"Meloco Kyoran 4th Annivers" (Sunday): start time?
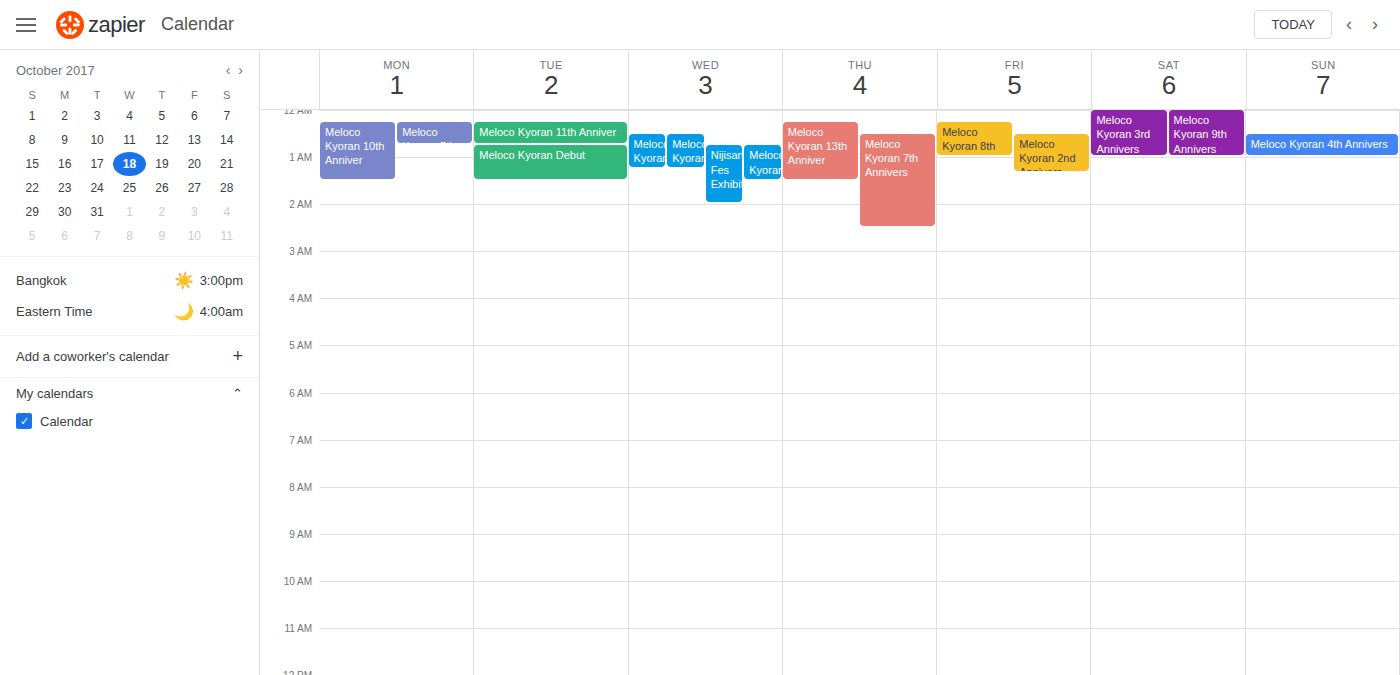
12:30 AM